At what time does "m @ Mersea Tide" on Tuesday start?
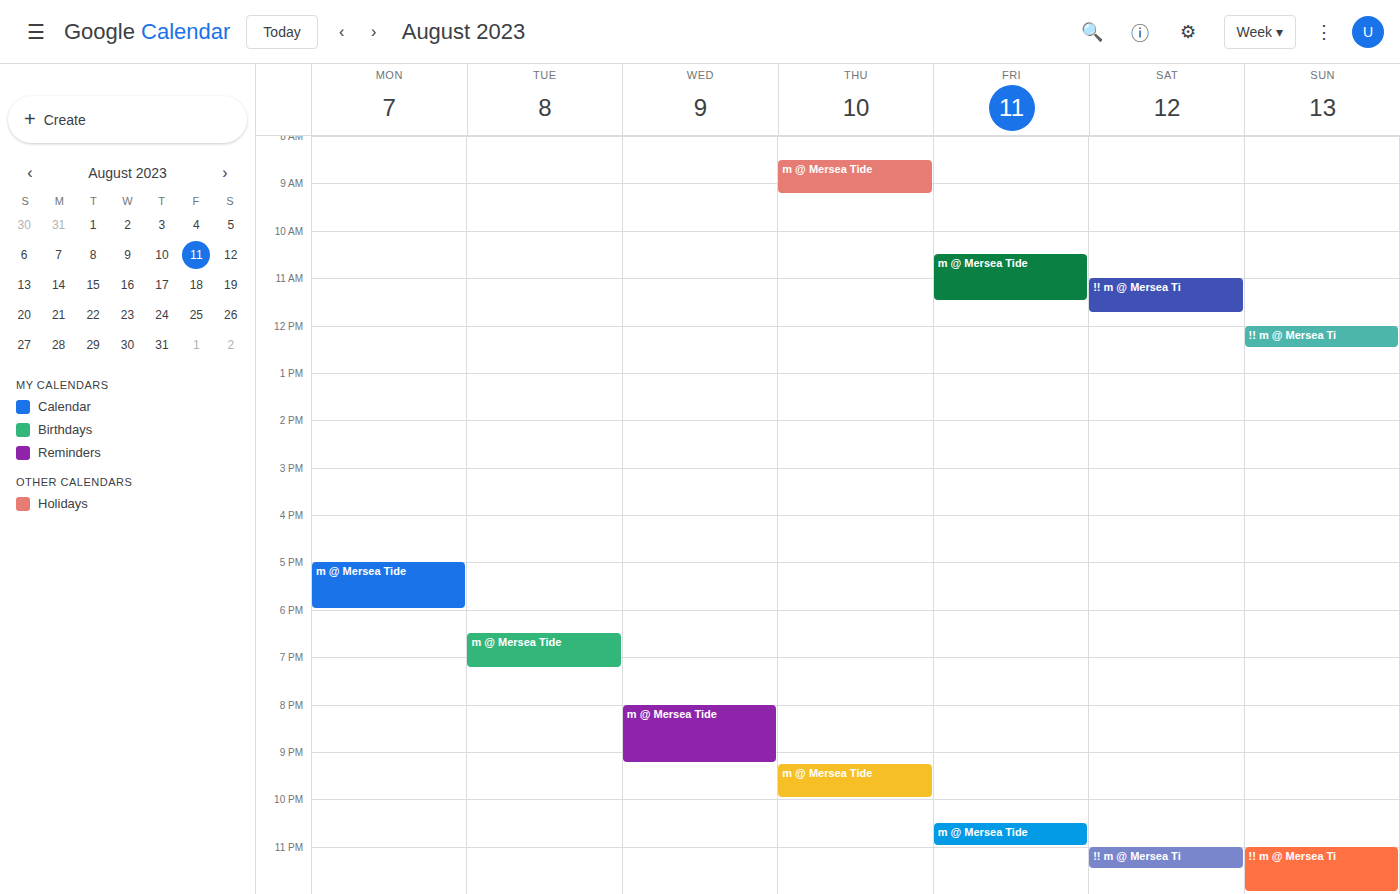
6:30 PM